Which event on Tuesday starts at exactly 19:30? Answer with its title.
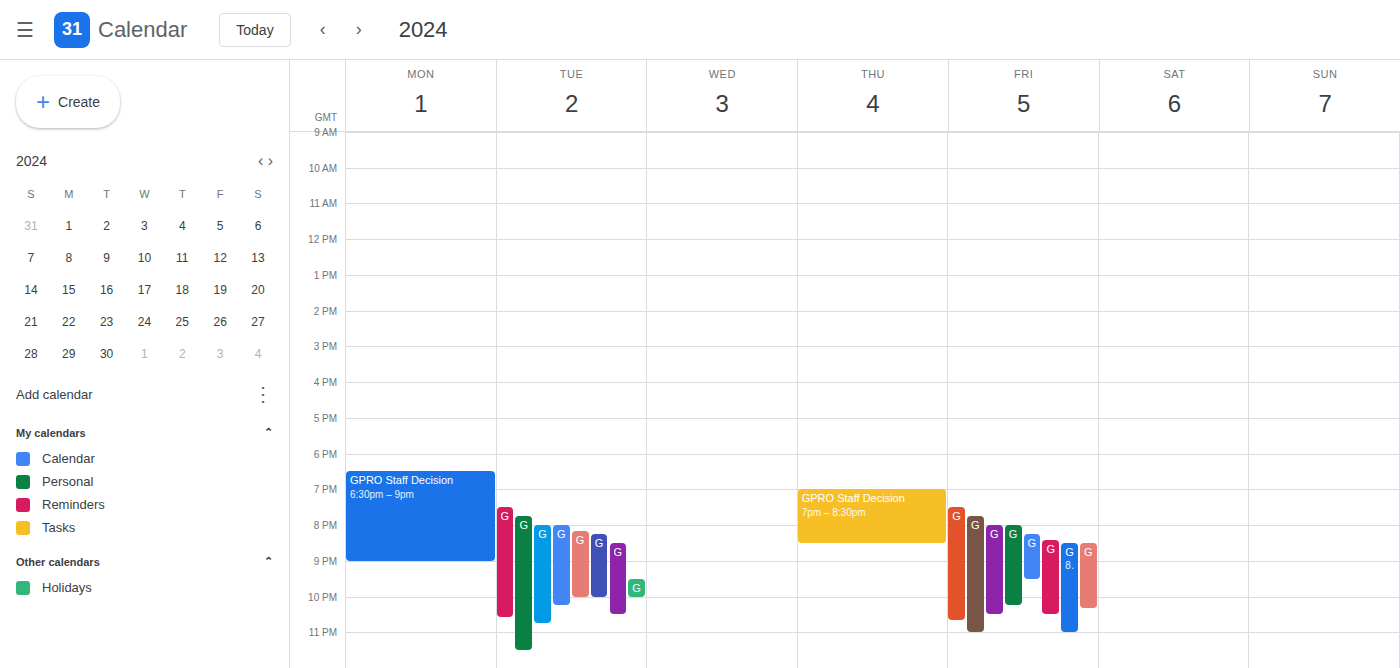
"GPRO Race #16 Fuji"